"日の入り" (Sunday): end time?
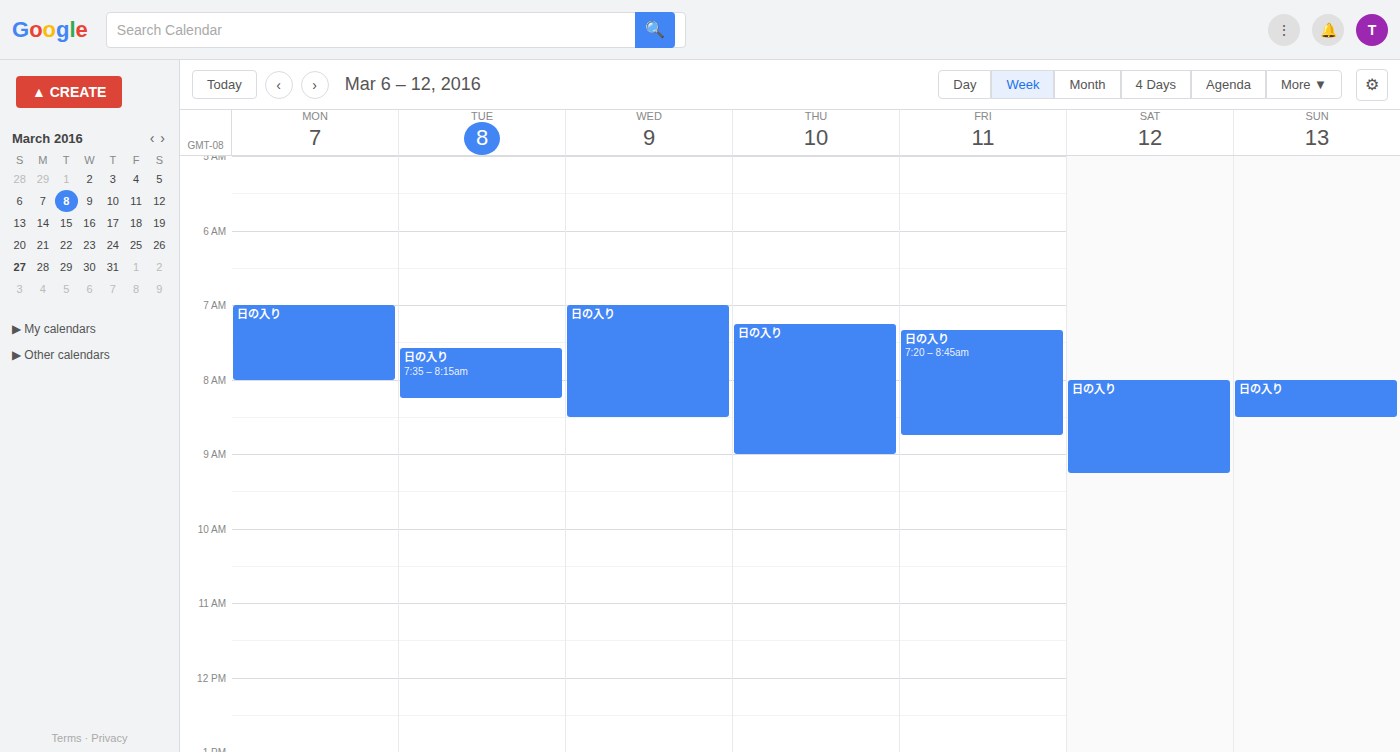
8:30 AM